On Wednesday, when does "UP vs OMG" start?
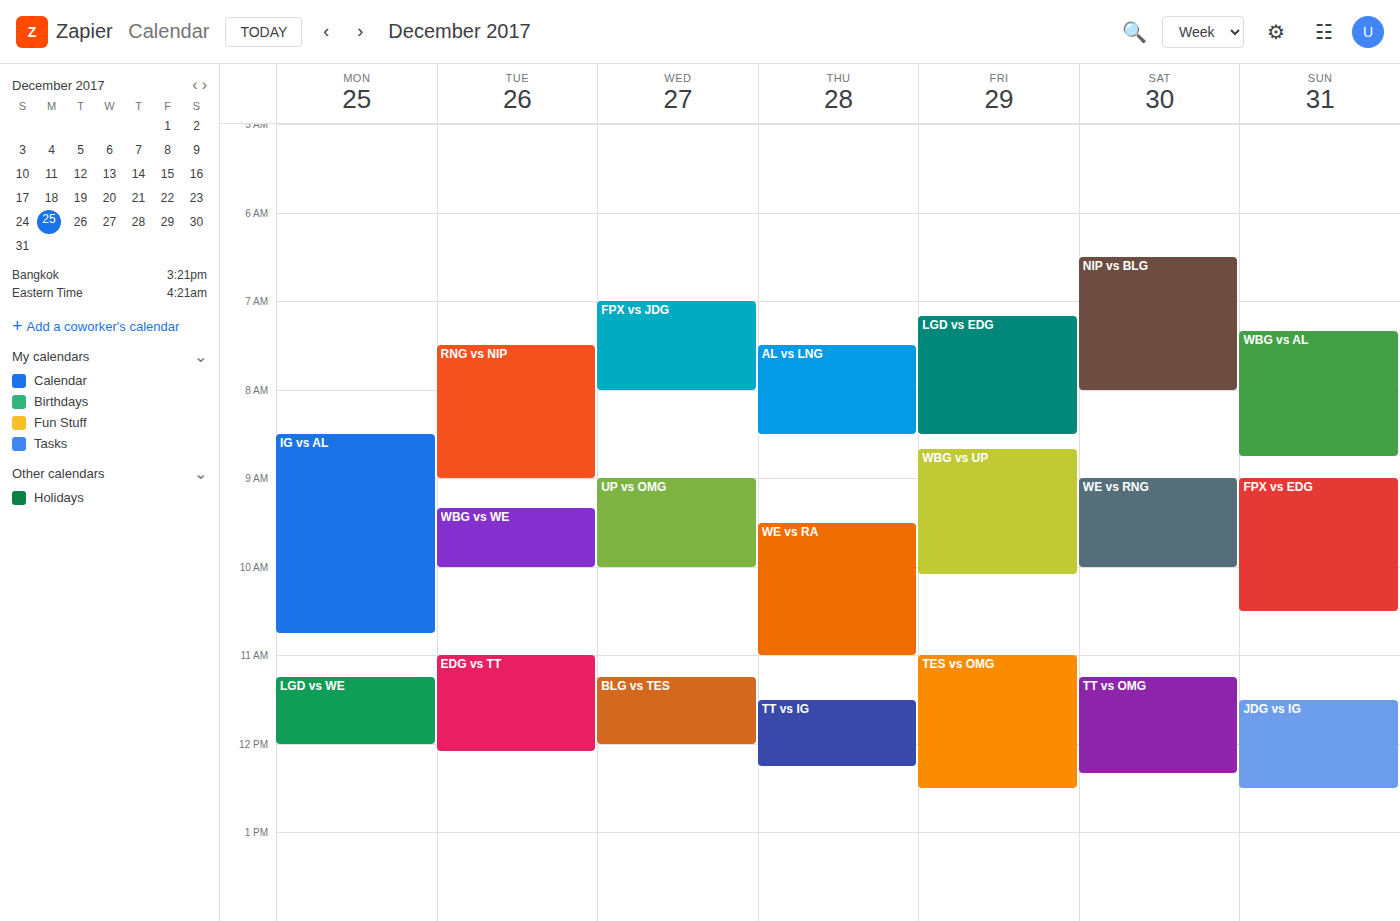
09:00